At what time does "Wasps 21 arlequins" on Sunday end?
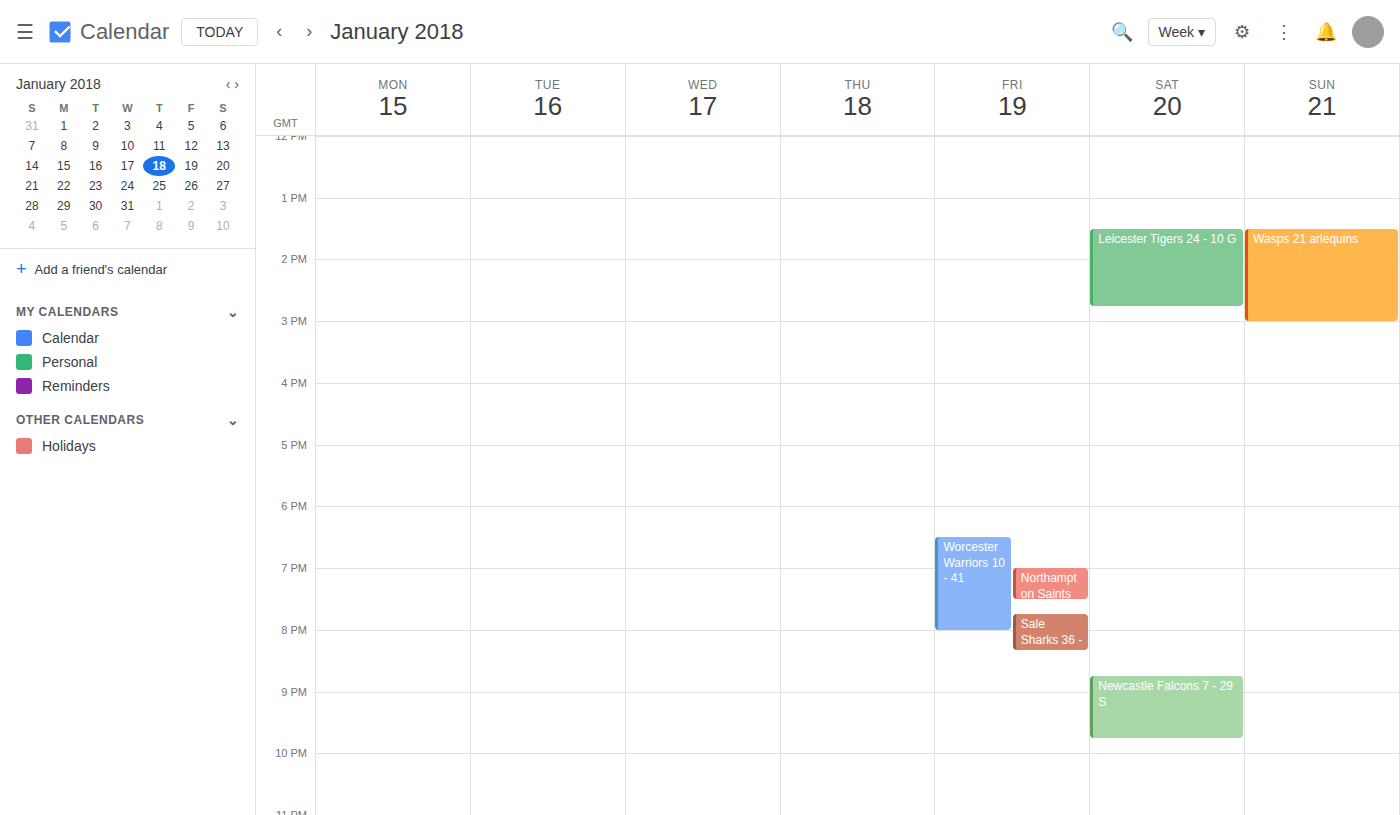
3:00 PM